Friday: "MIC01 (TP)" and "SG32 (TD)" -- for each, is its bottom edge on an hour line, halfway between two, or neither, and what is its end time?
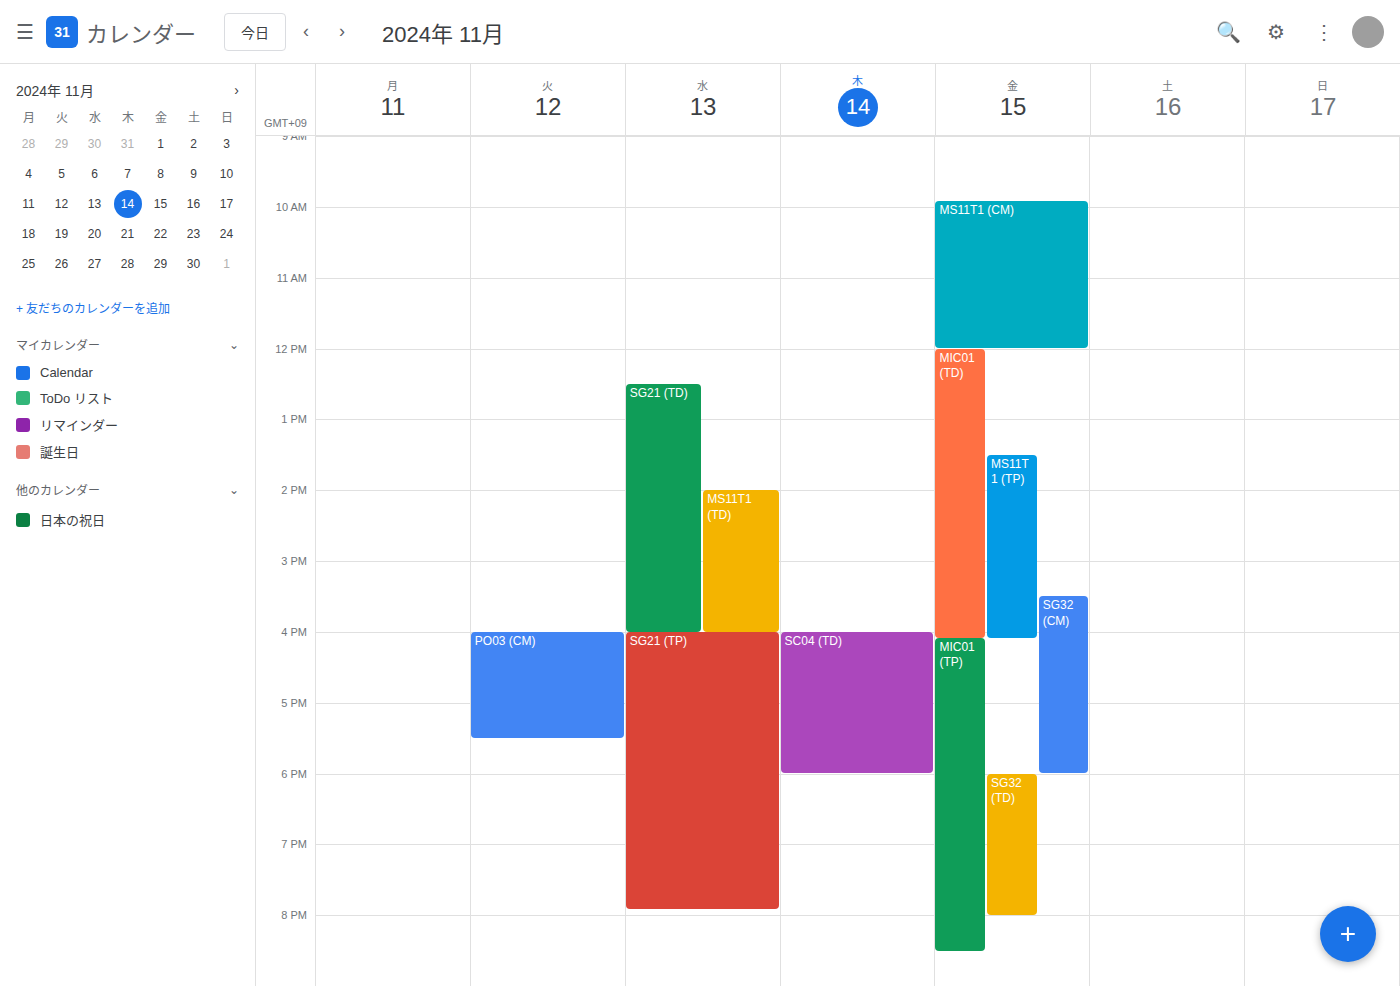
"MIC01 (TP)": 8:30 PM, halfway between the 8 PM and 9 PM lines. "SG32 (TD)": 8:00 PM, exactly on the 8 PM line.